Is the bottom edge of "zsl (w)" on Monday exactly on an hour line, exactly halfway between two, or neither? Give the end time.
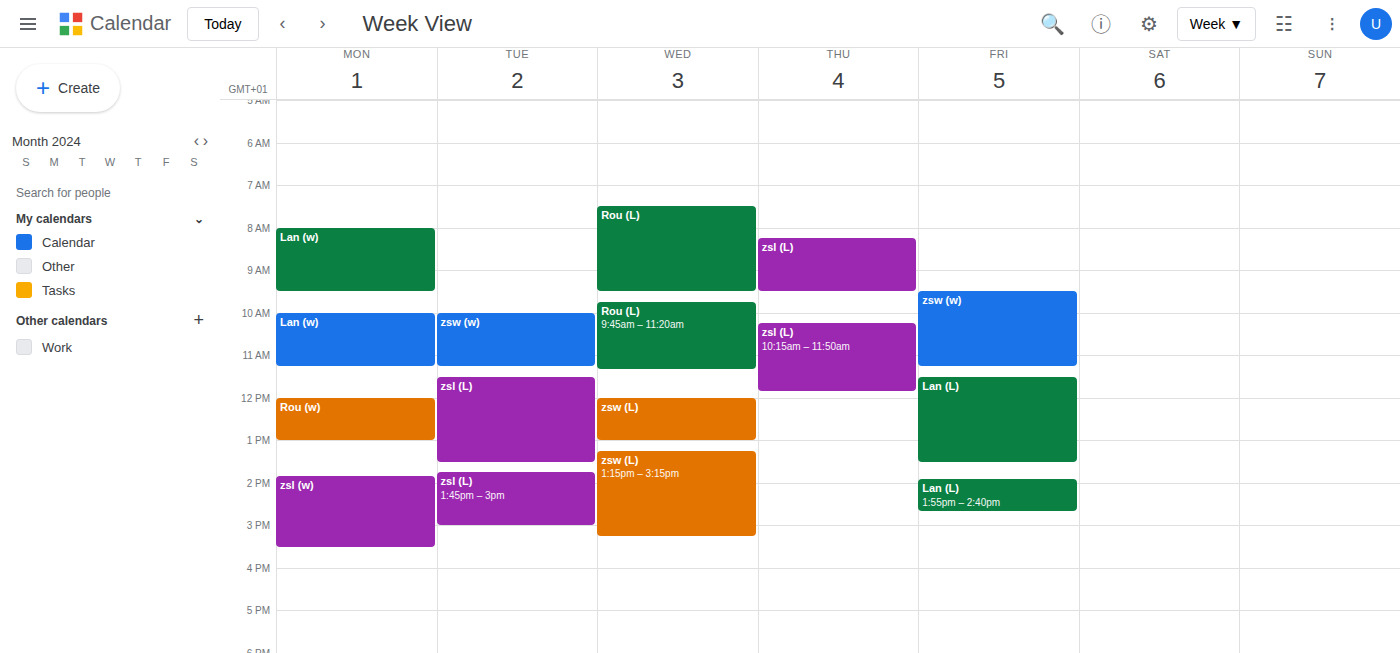
3:30 PM -- halfway between the 3 PM and 4 PM lines.